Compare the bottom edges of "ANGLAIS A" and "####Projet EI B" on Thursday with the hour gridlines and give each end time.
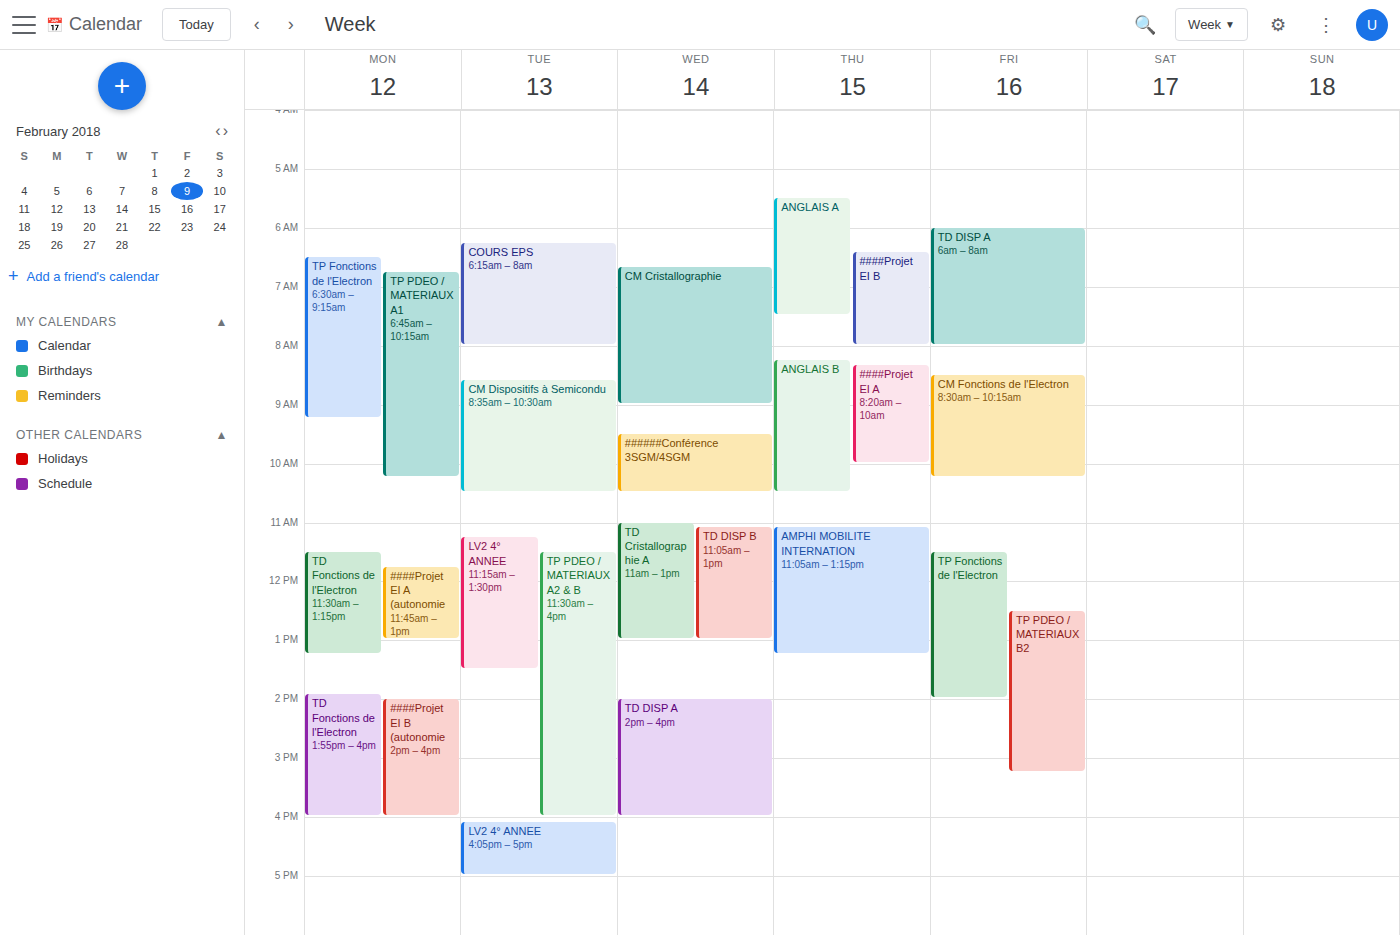
"ANGLAIS A": 7:30 AM, halfway between the 7 AM and 8 AM lines. "####Projet EI B": 8:00 AM, exactly on the 8 AM line.